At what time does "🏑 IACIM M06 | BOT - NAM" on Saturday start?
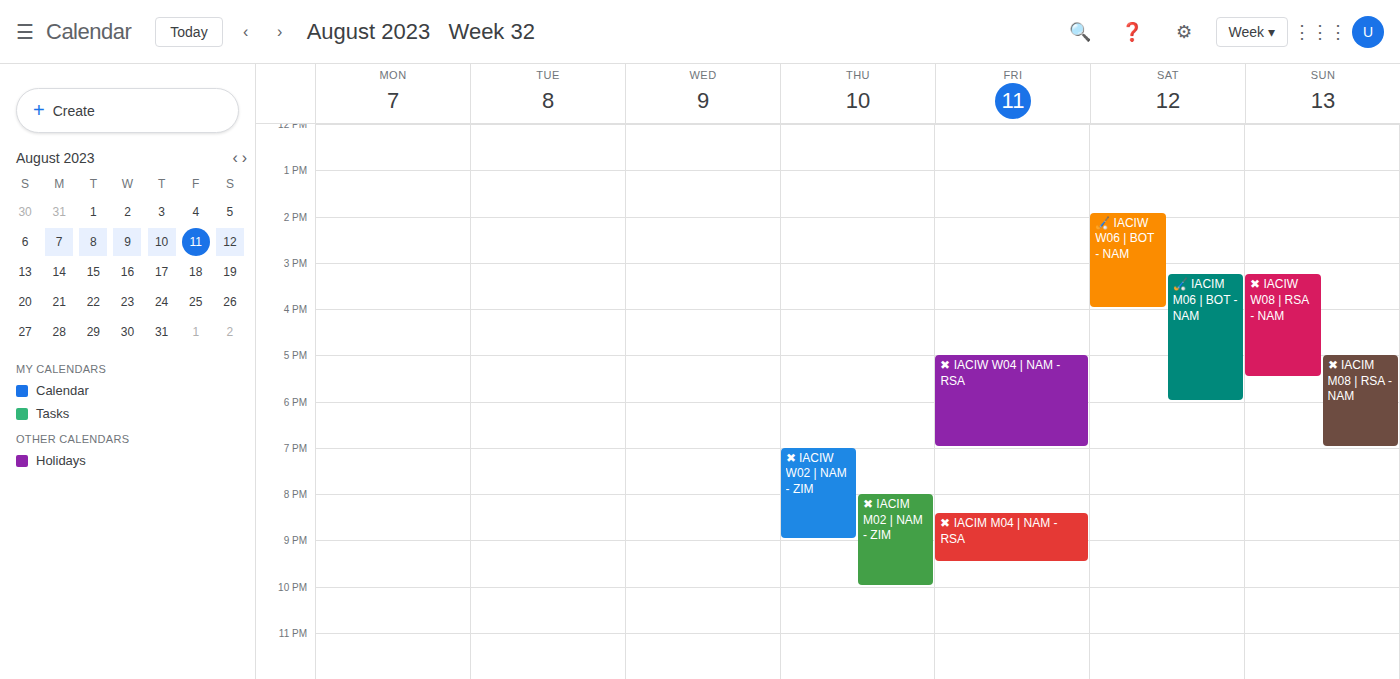
3:15 PM